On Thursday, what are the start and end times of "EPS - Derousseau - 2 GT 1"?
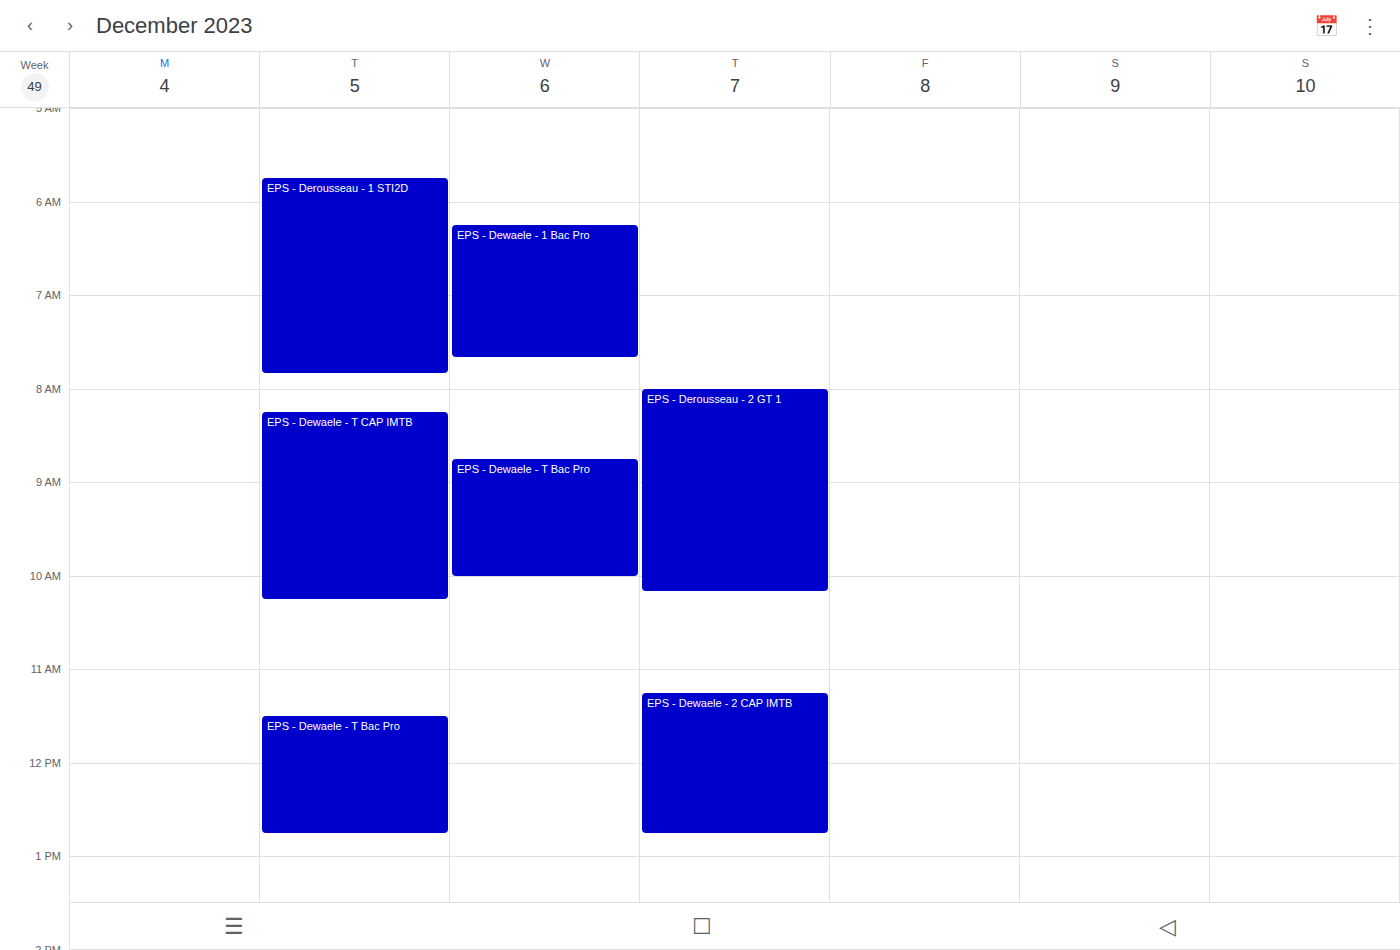
8:00 AM to 10:10 AM